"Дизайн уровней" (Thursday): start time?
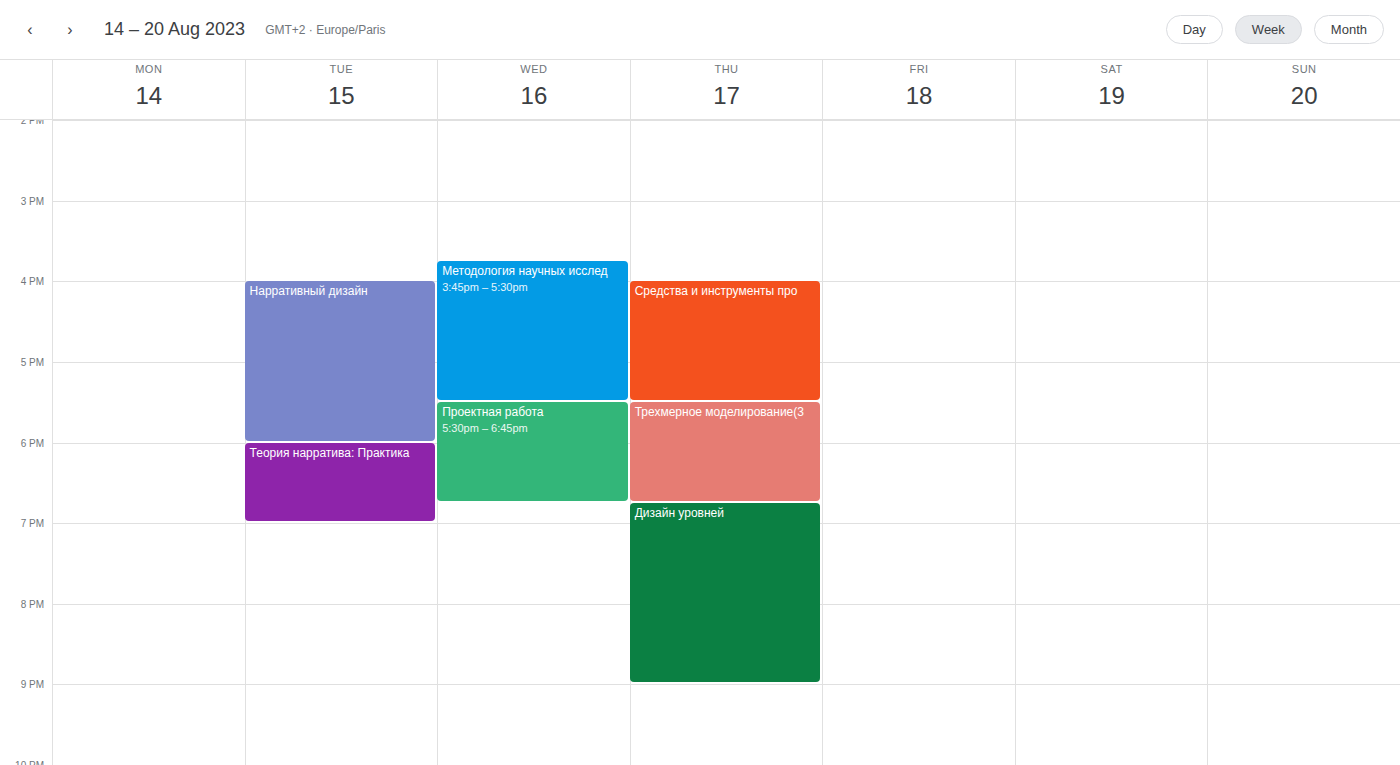
18:45